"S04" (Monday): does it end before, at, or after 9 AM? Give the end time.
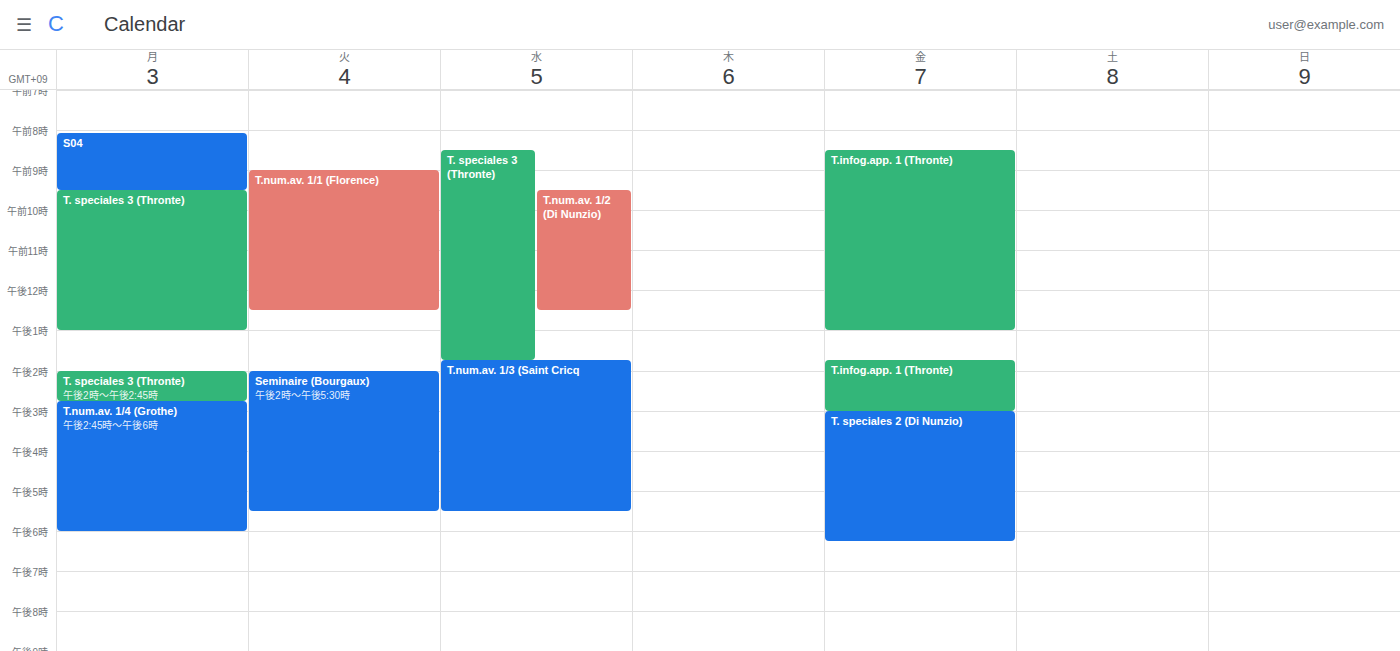
9:30 AM -- after 9 AM, 30 minutes below the 9 AM line.